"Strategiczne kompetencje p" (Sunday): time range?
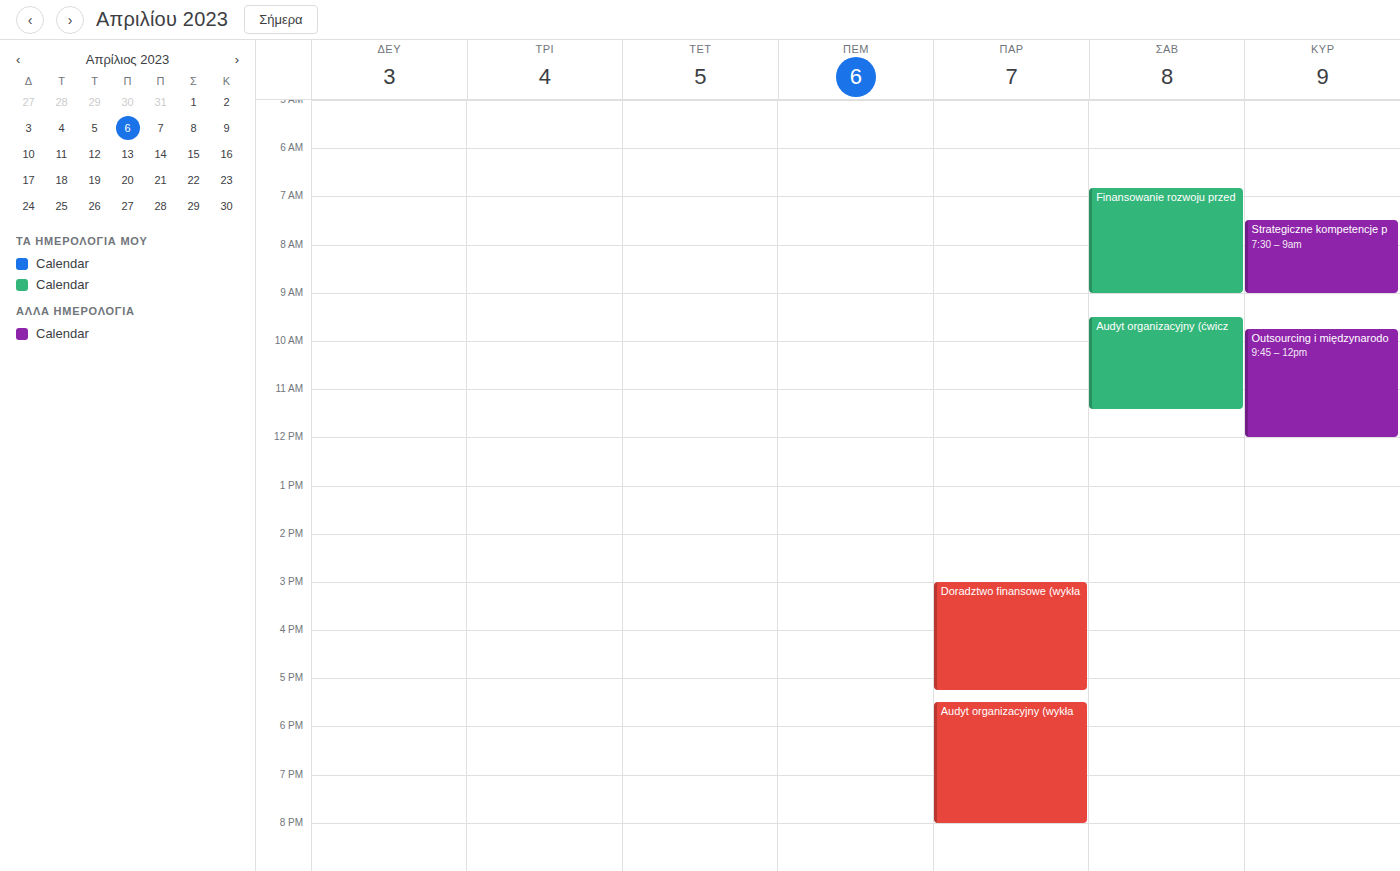
7:30 AM to 9:00 AM